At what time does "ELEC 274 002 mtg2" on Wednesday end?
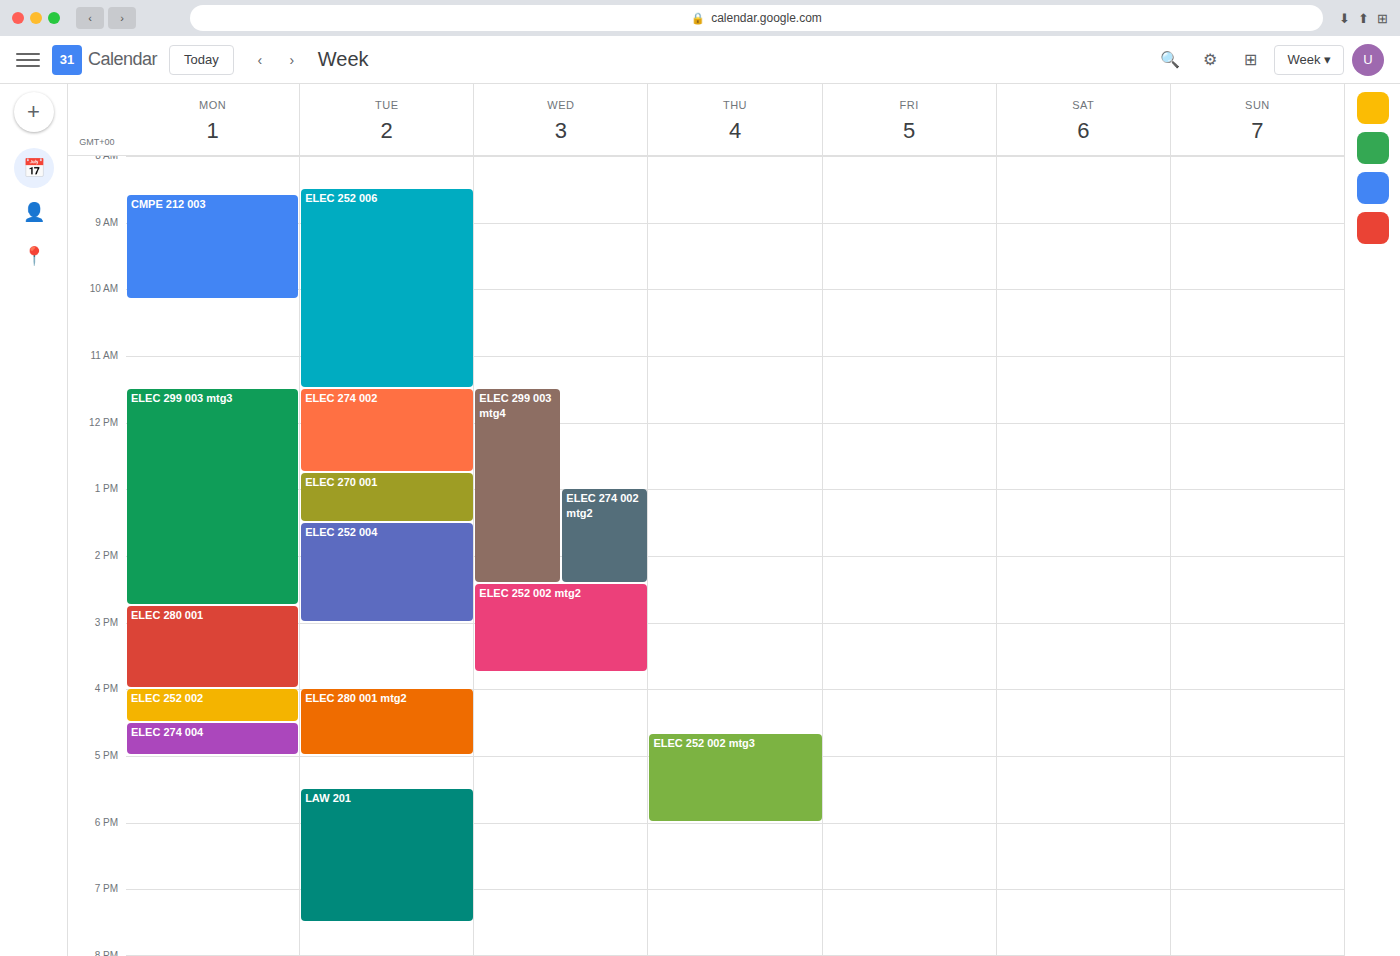
2:25 PM